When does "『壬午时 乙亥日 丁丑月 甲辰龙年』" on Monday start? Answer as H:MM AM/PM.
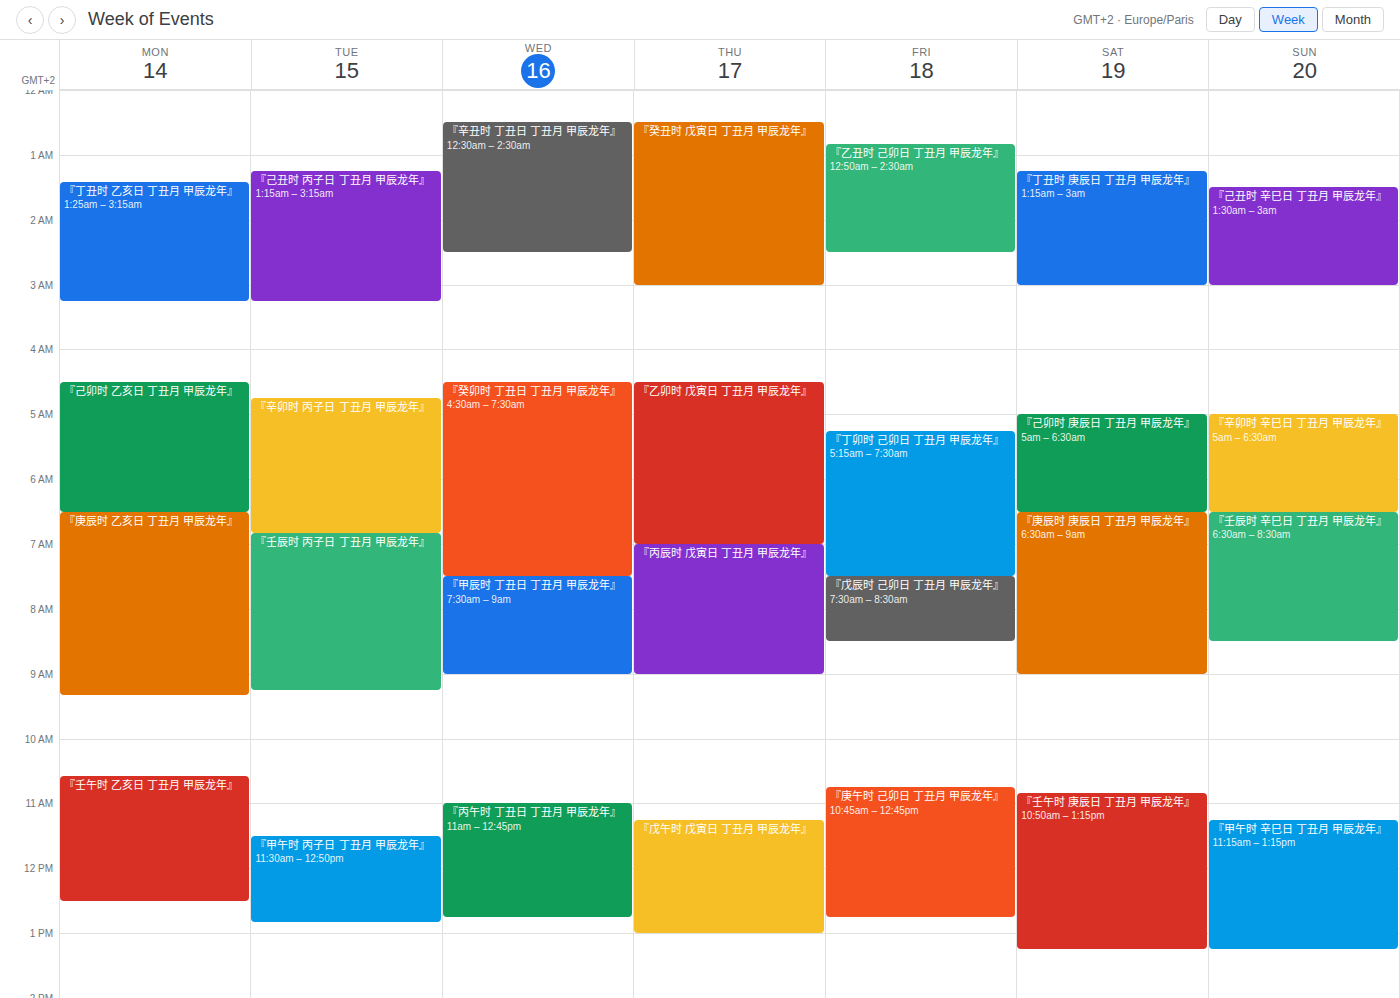
10:35 AM